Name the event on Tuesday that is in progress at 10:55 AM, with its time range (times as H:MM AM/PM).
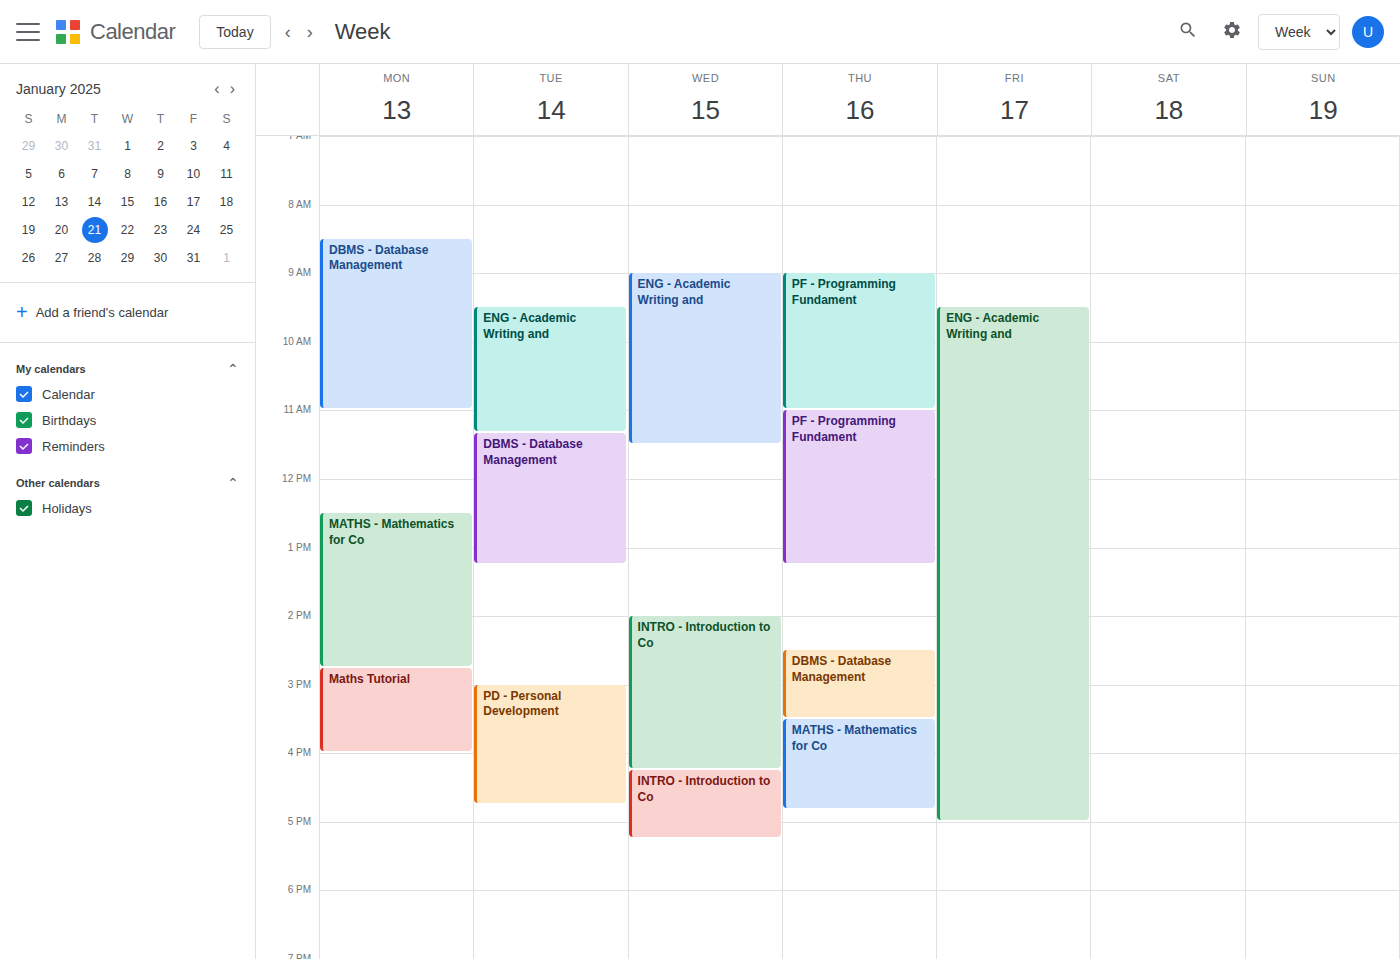
"ENG - Academic Writing and", 9:30 AM to 11:20 AM